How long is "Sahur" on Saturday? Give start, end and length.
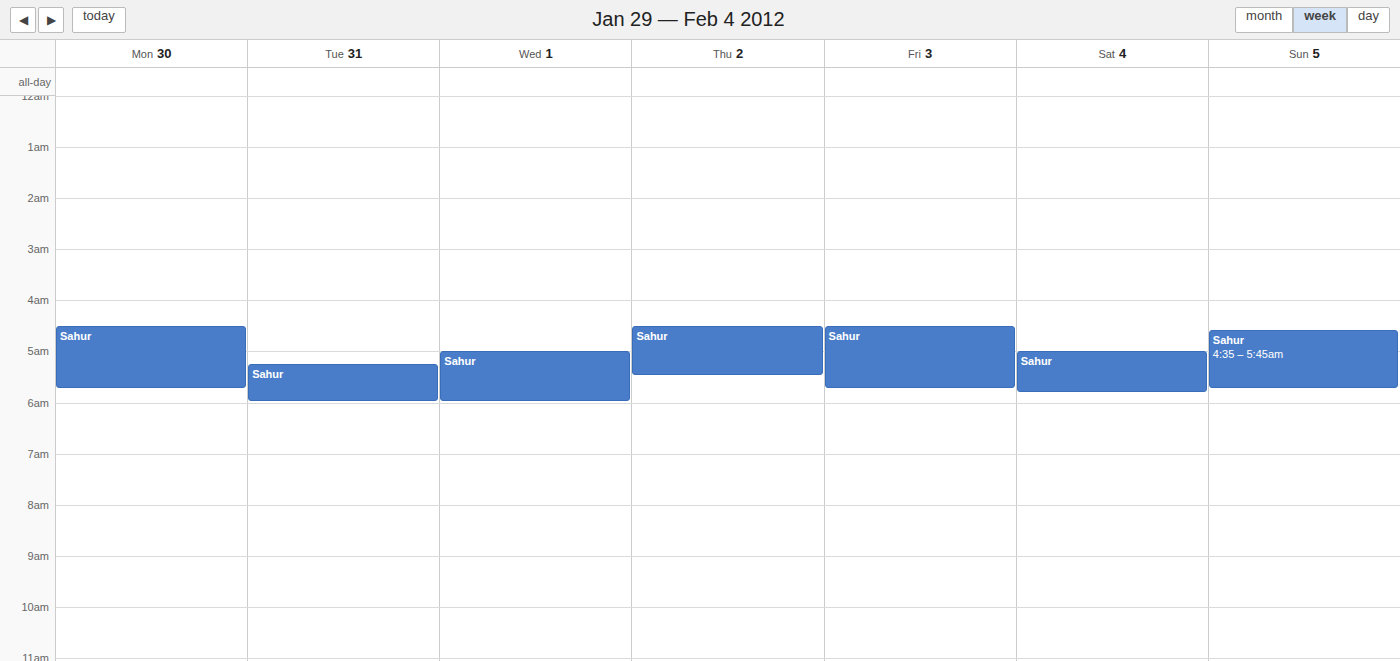
5:00 AM to 5:50 AM, 50 minutes